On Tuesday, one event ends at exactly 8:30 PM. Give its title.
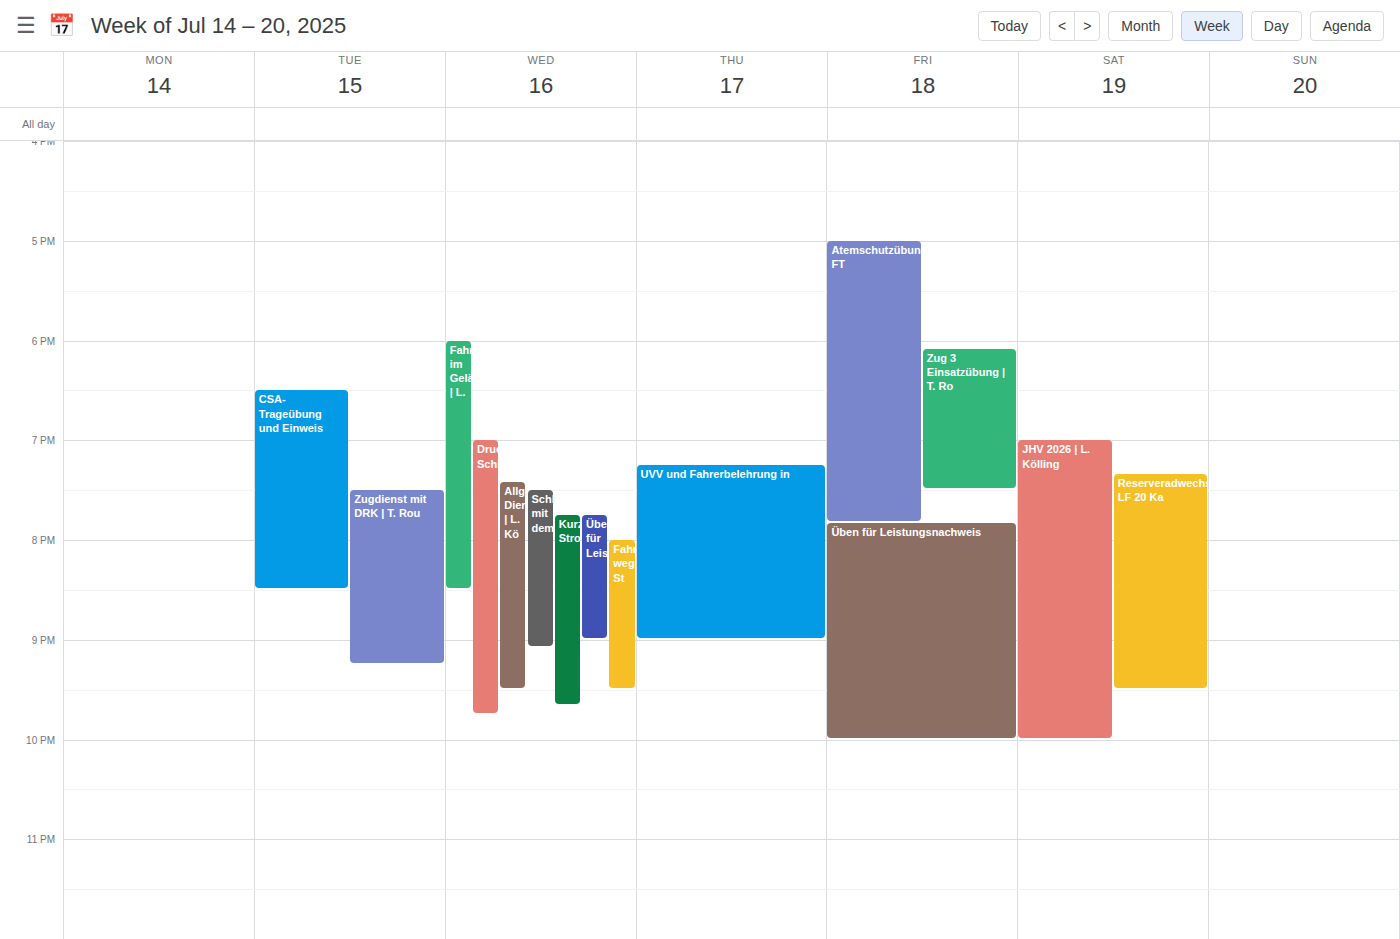
"CSA-Trageübung und Einweis"